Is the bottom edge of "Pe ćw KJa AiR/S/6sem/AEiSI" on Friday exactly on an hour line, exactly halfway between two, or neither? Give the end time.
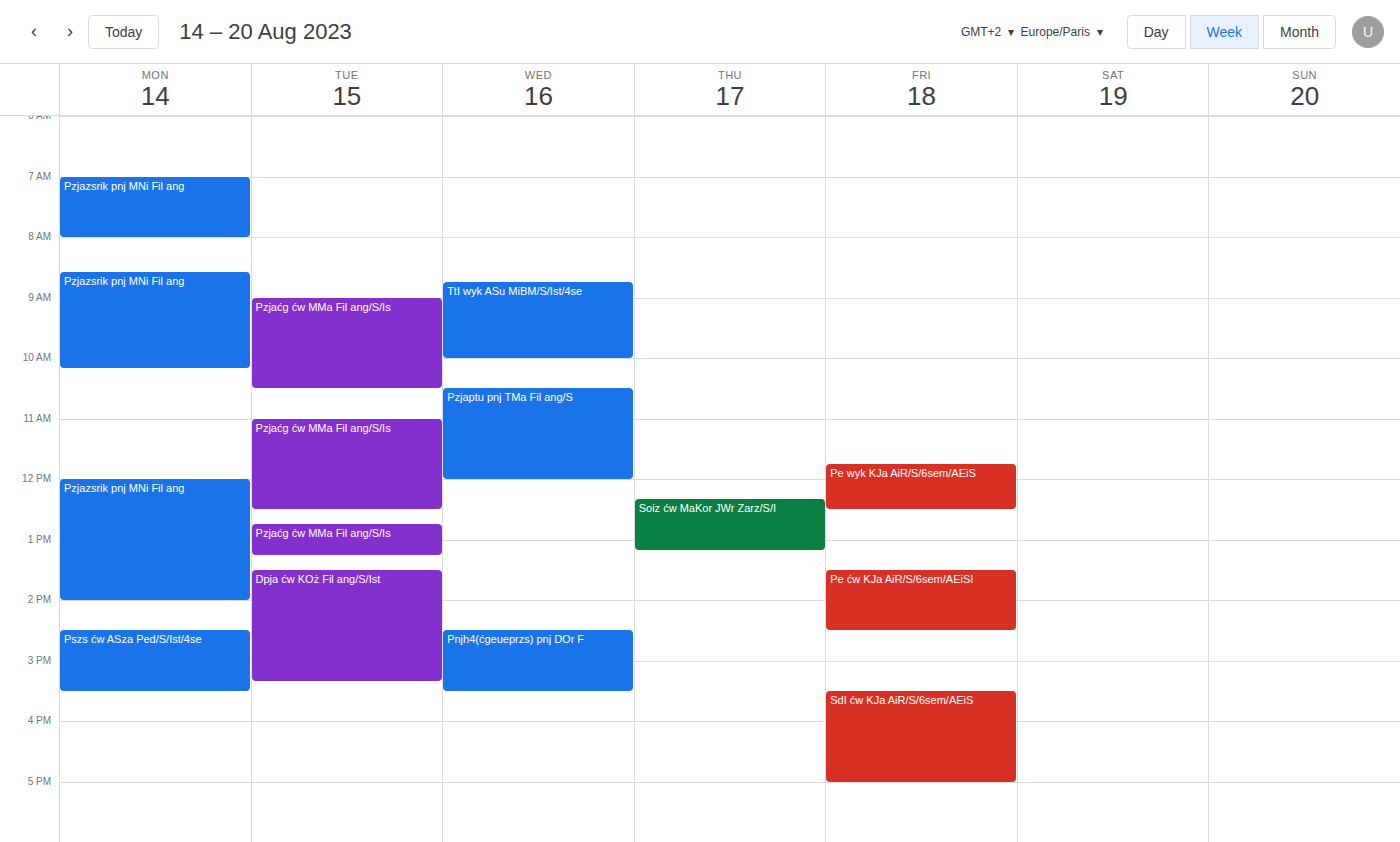
2:30 PM -- halfway between the 2 PM and 3 PM lines.